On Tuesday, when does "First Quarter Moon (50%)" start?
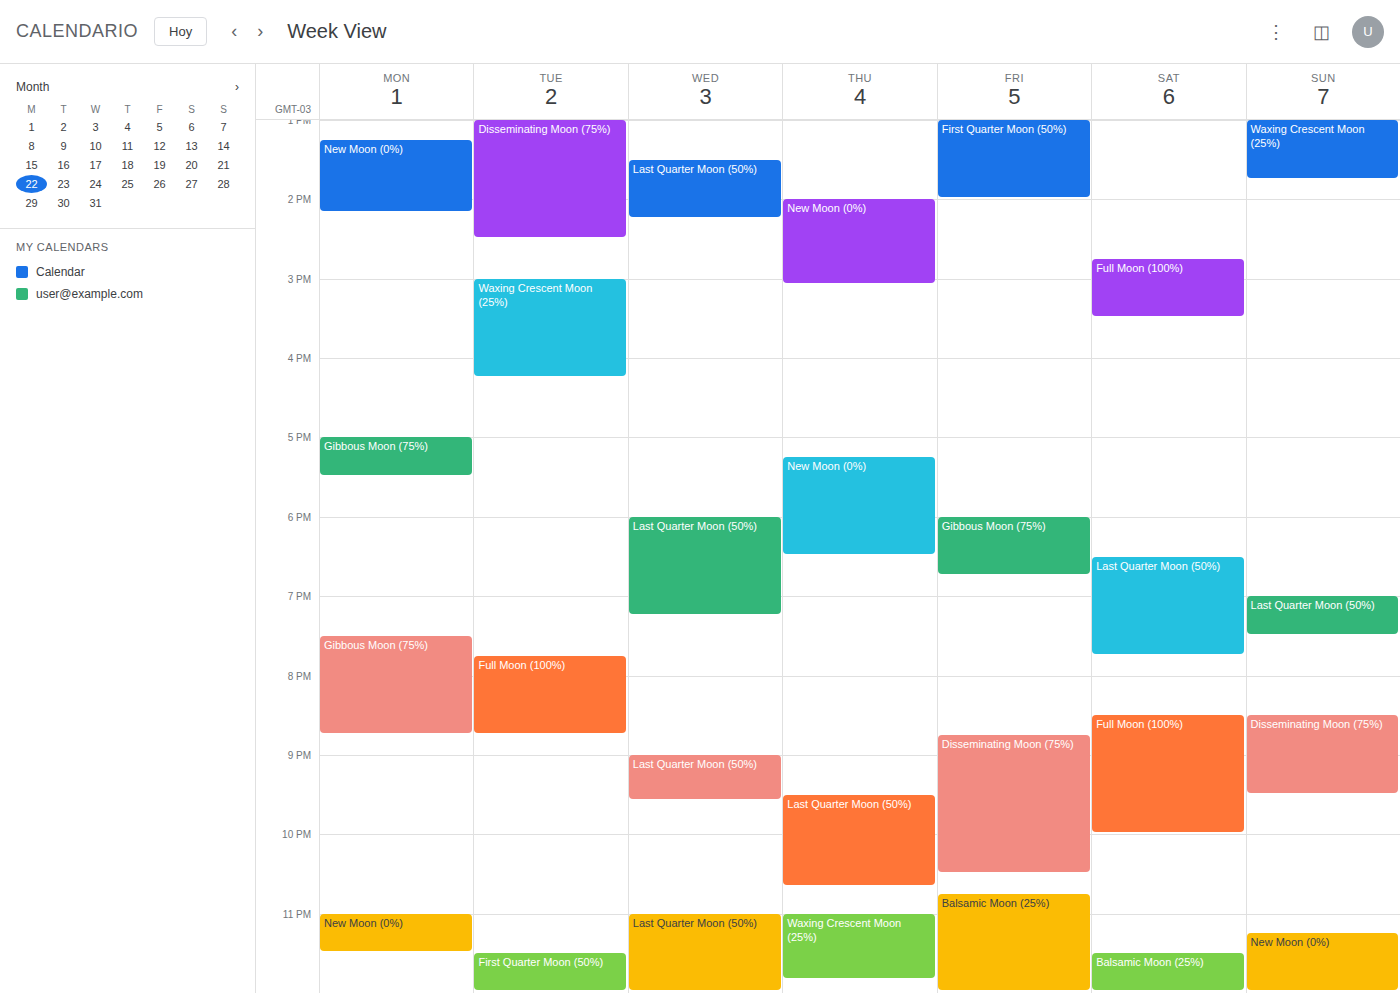
11:30 PM